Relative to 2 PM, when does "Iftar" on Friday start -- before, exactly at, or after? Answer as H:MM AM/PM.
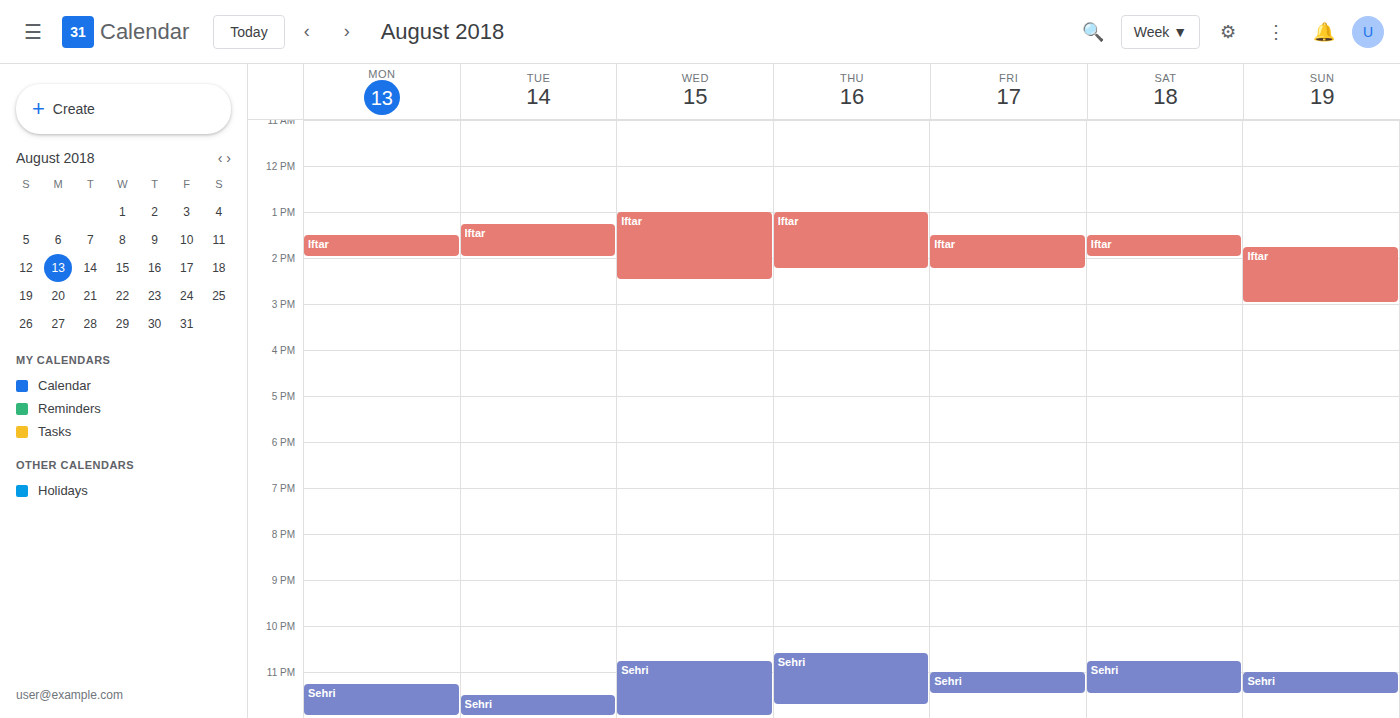
1:30 PM -- before 2 PM, 30 minutes above the 2 PM line.